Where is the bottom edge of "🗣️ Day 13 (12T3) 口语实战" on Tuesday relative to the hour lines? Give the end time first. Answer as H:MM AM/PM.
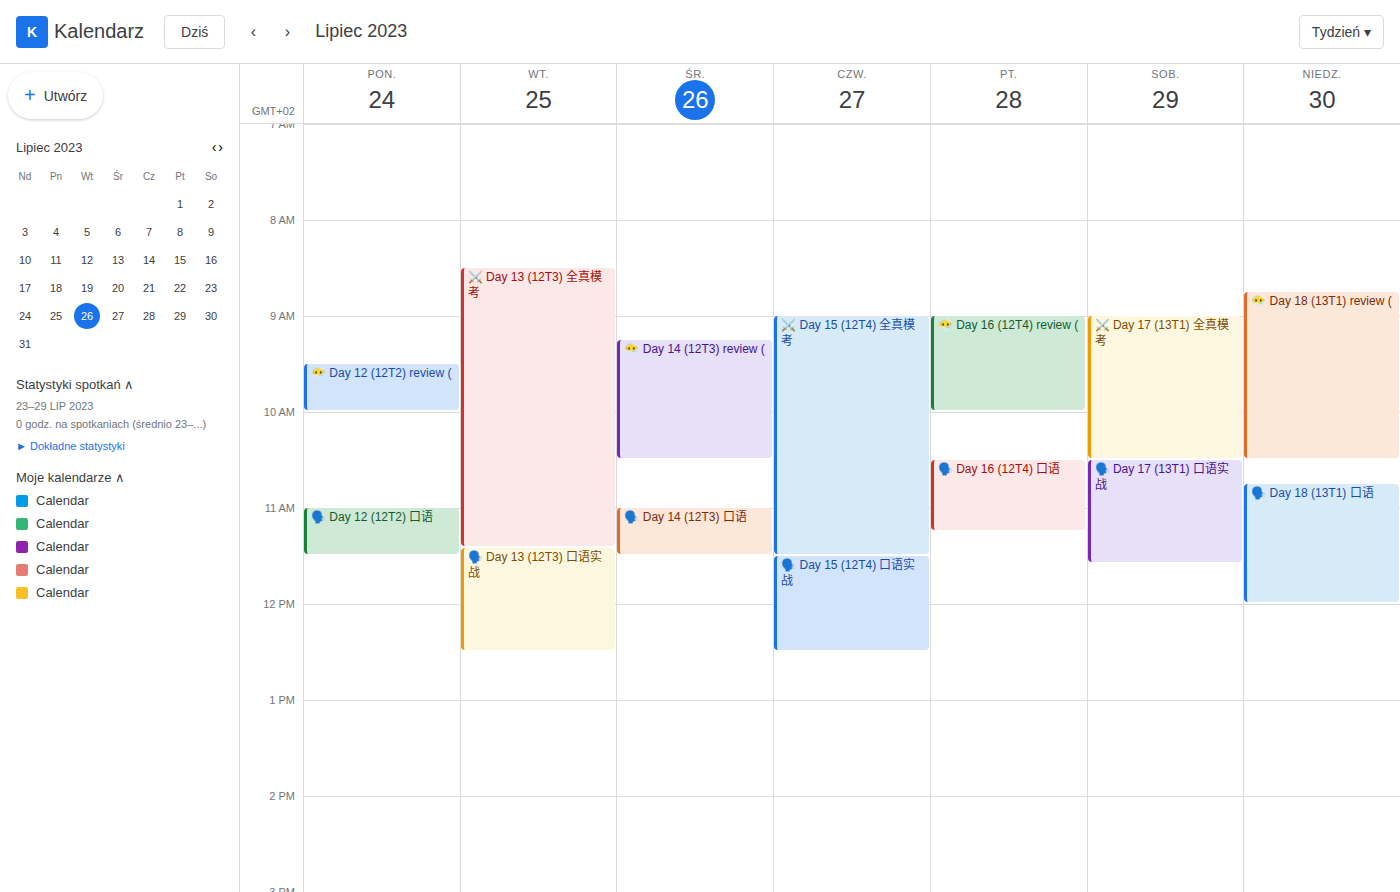
12:30 PM -- halfway between the 12 PM and 1 PM lines.